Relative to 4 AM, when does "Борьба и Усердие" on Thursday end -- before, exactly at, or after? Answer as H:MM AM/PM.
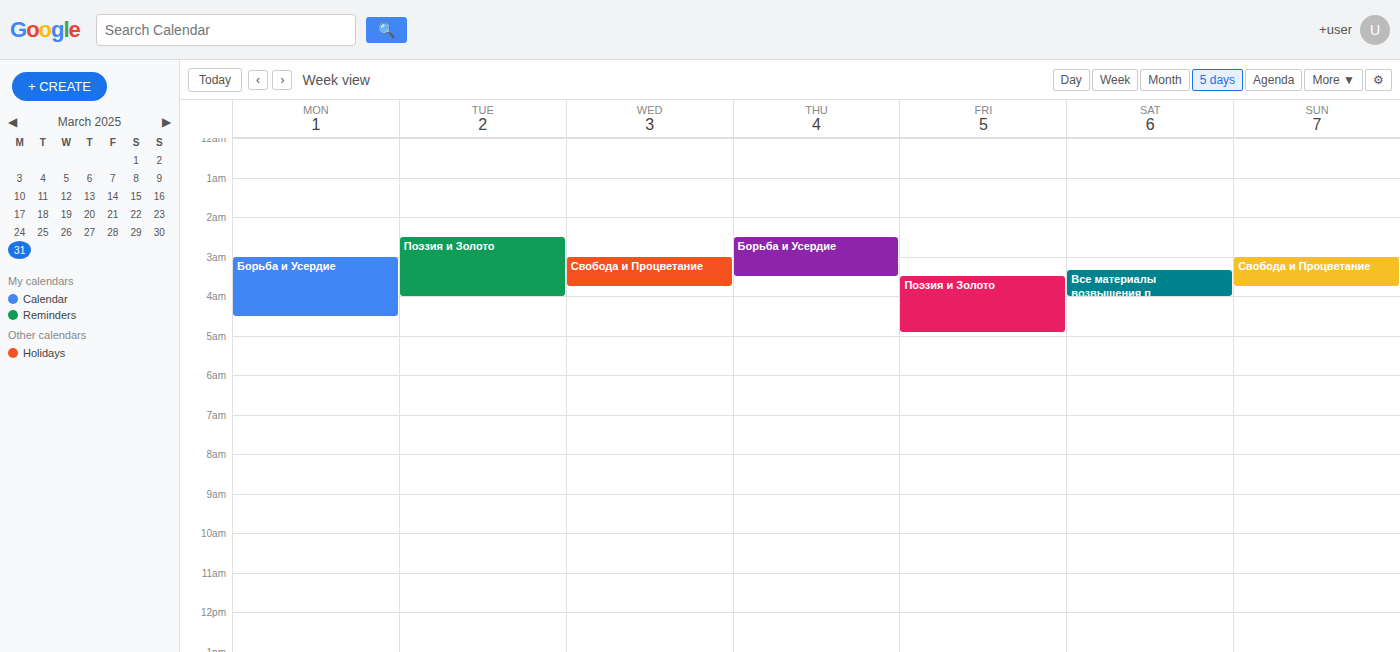
3:30 AM -- before 4 AM, 30 minutes above the 4 AM line.